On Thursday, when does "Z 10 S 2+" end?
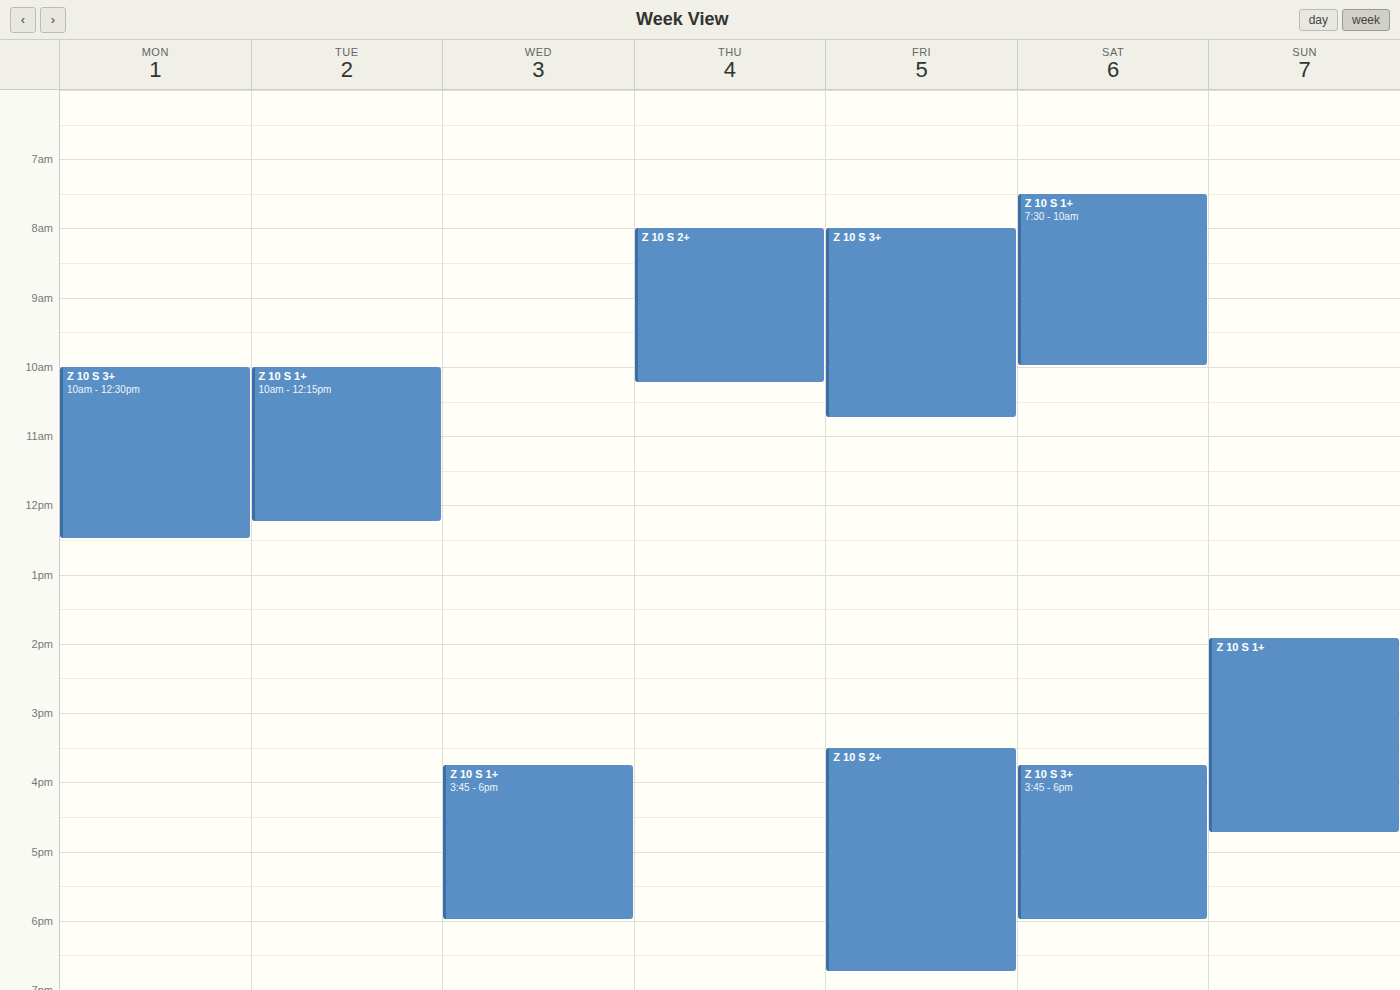
10:15 AM